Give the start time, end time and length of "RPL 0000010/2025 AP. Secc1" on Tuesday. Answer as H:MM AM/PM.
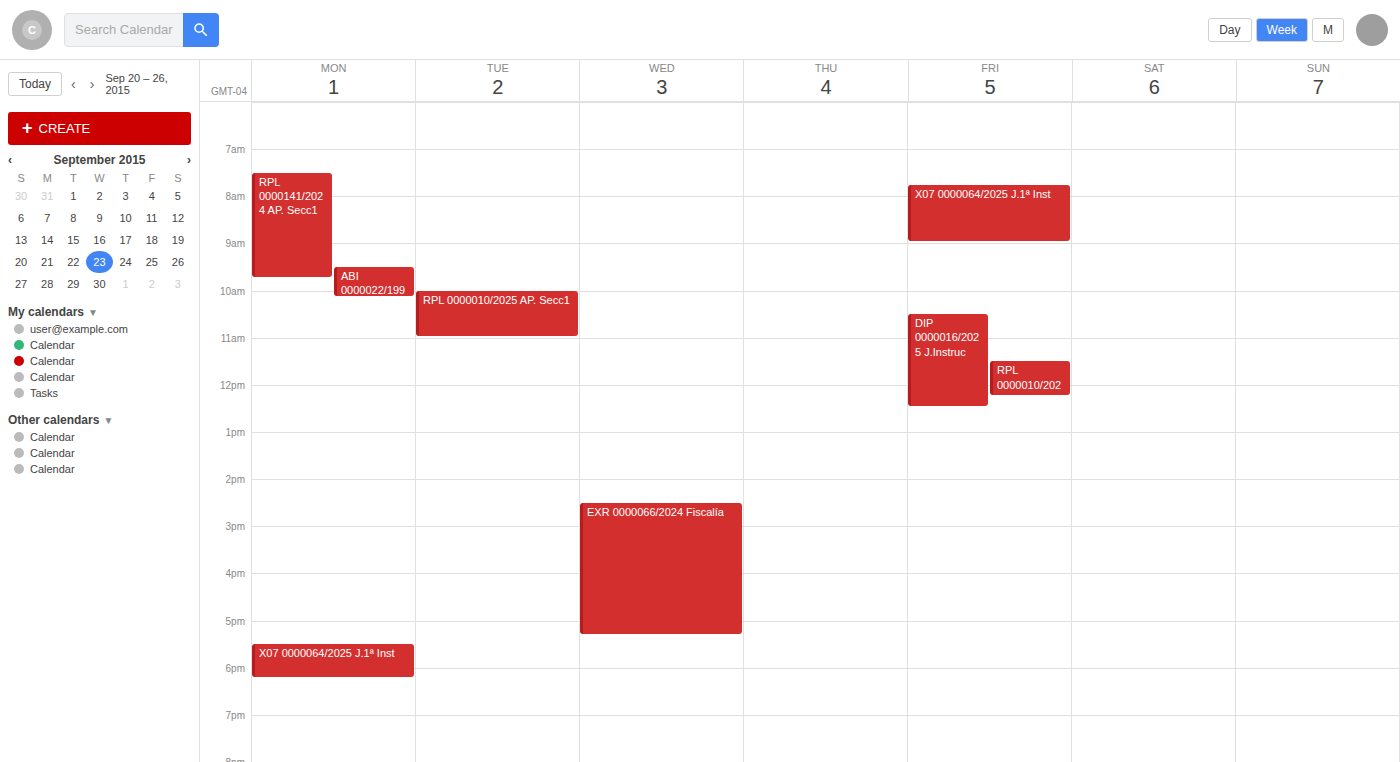
10:00 AM to 11:00 AM, 1 hour